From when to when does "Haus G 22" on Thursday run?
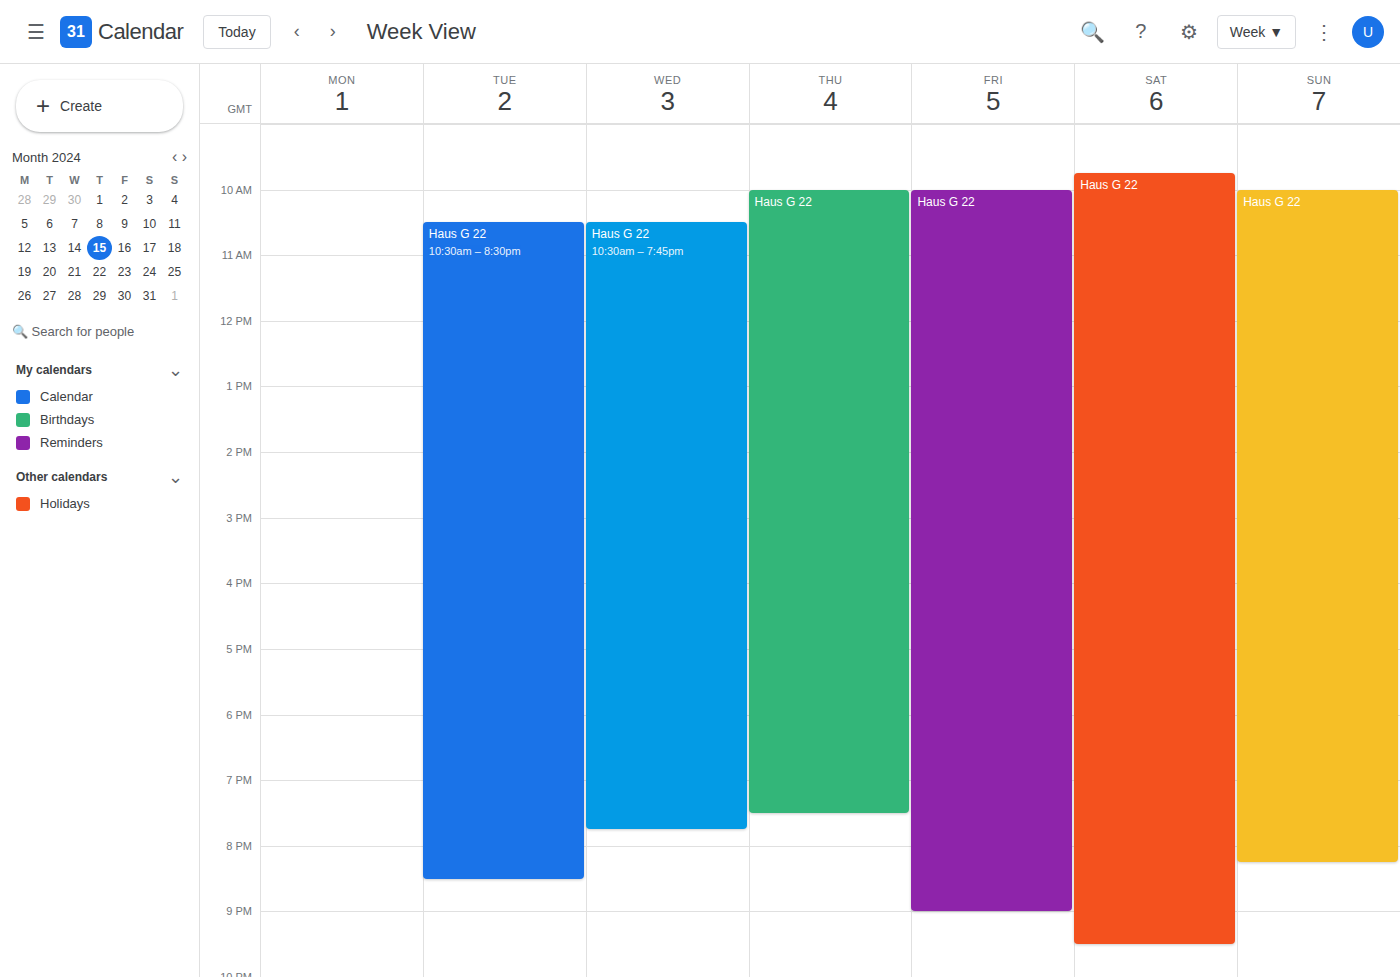
10:00 AM to 7:30 PM